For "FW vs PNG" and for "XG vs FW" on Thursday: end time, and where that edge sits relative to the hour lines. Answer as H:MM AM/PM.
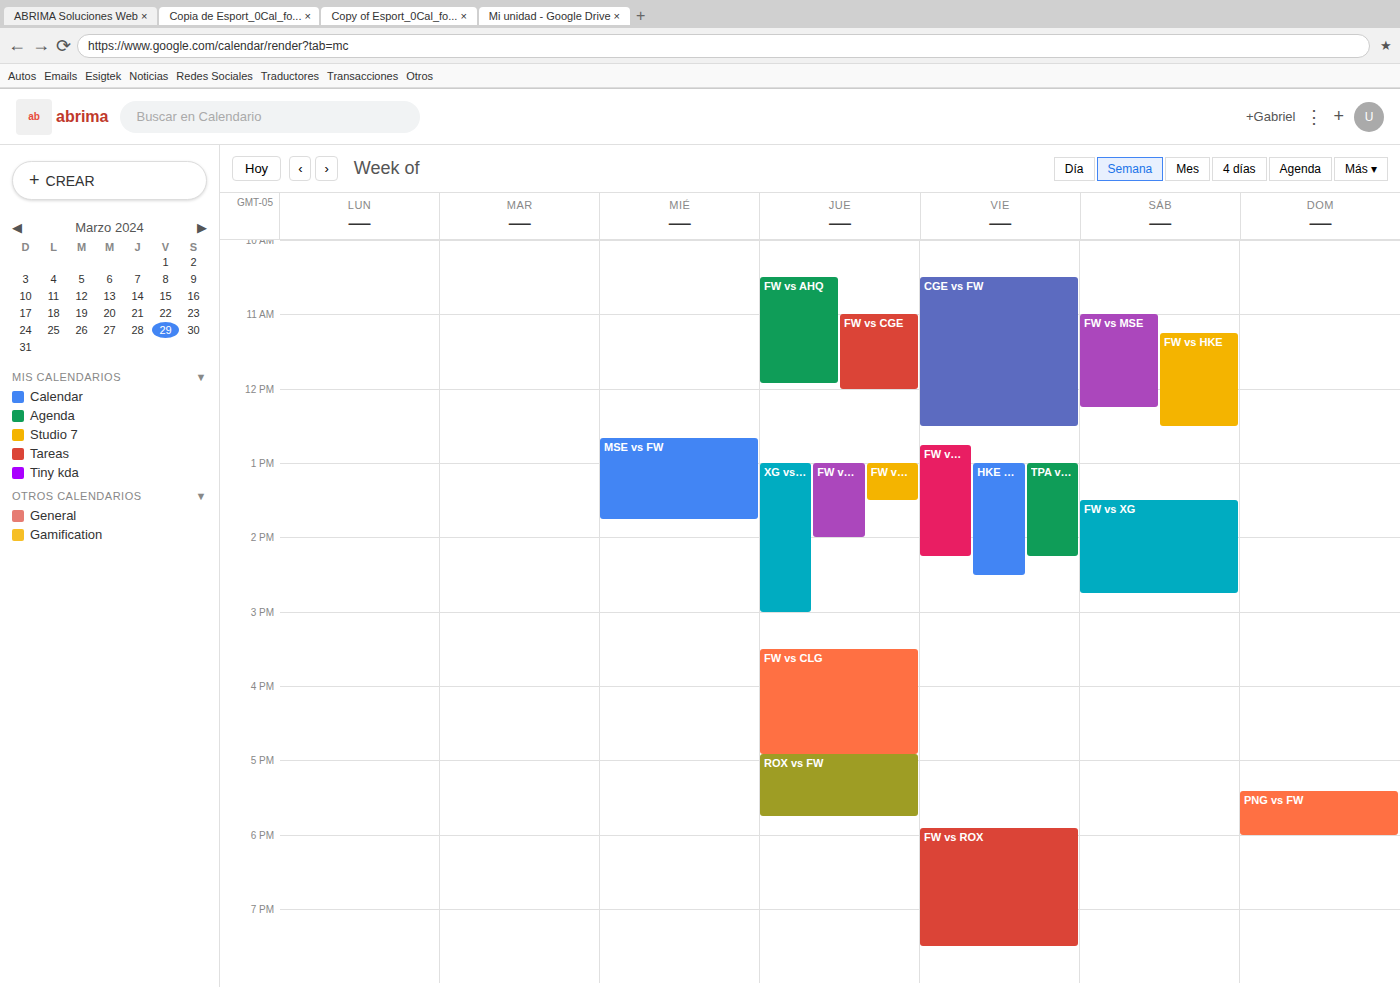
"FW vs PNG": 2:00 PM, exactly on the 2 PM line. "XG vs FW": 3:00 PM, exactly on the 3 PM line.